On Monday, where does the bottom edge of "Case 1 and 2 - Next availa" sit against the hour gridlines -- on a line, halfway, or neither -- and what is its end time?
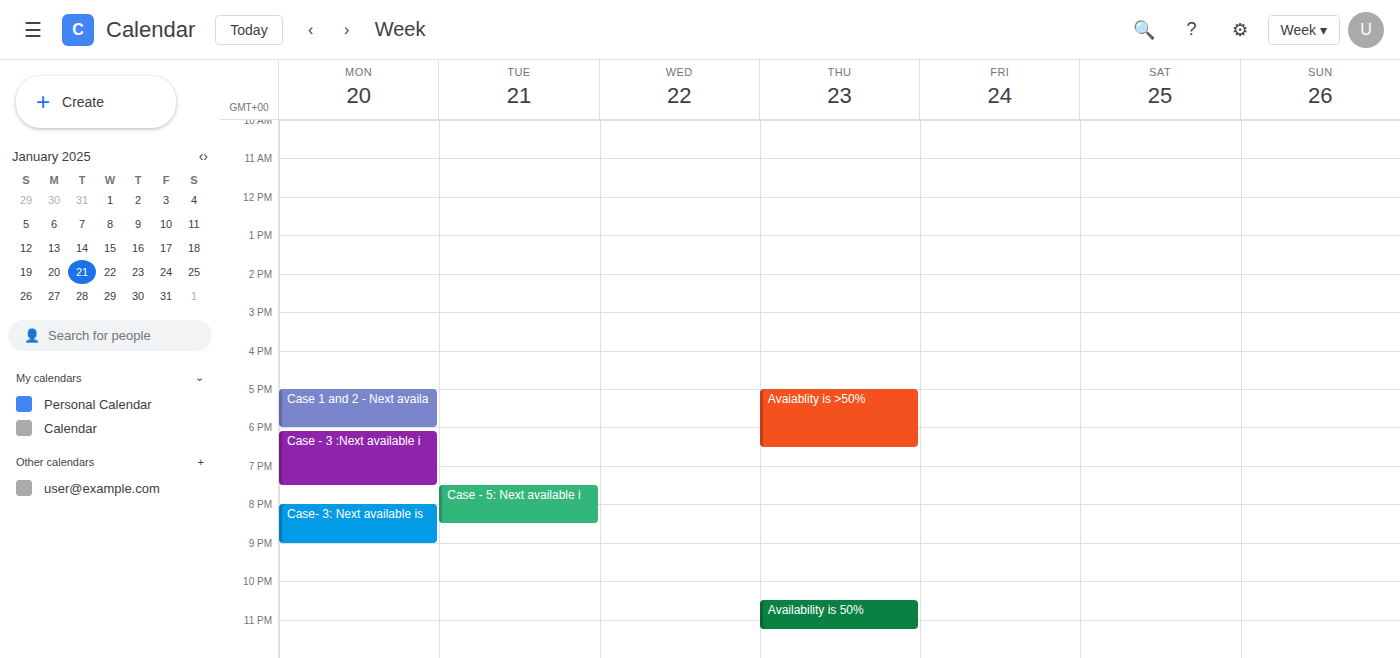
6:00 PM -- exactly on the 6 PM line.